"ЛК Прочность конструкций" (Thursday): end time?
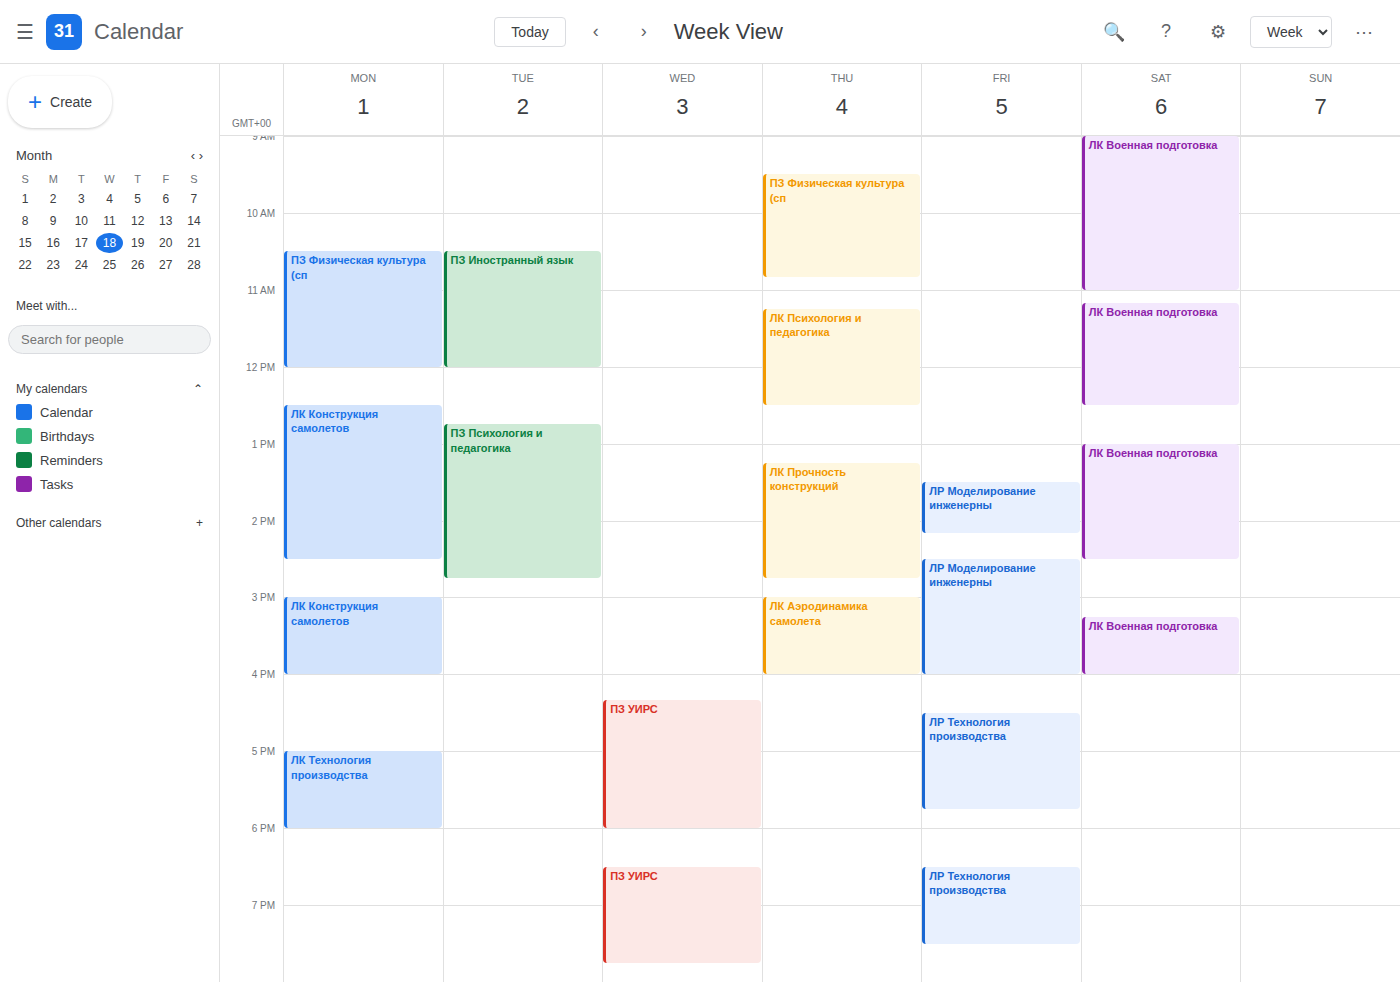
2:45 PM